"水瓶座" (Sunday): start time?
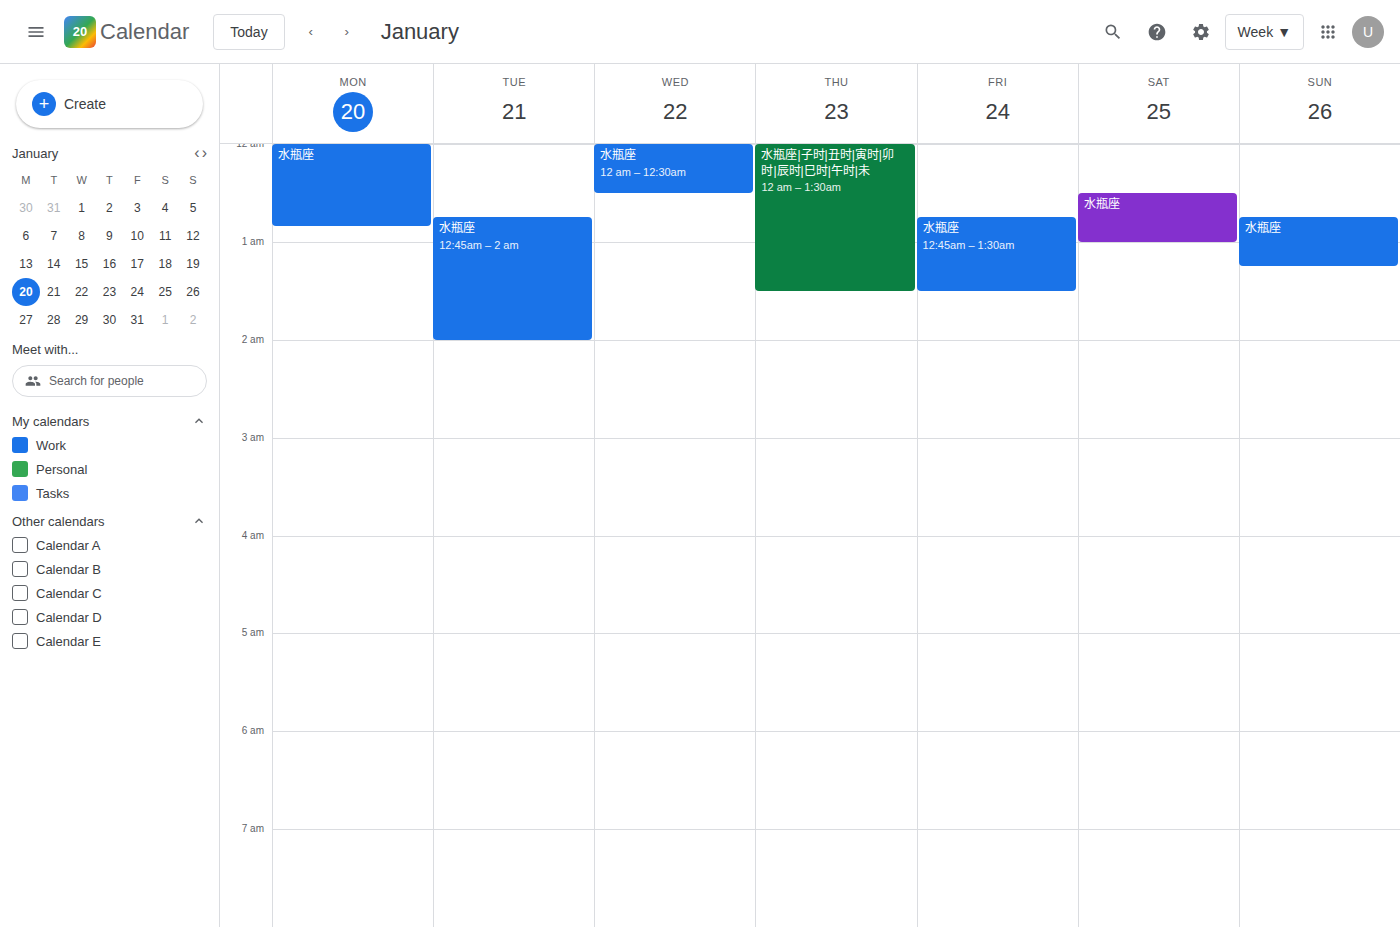
12:45 AM